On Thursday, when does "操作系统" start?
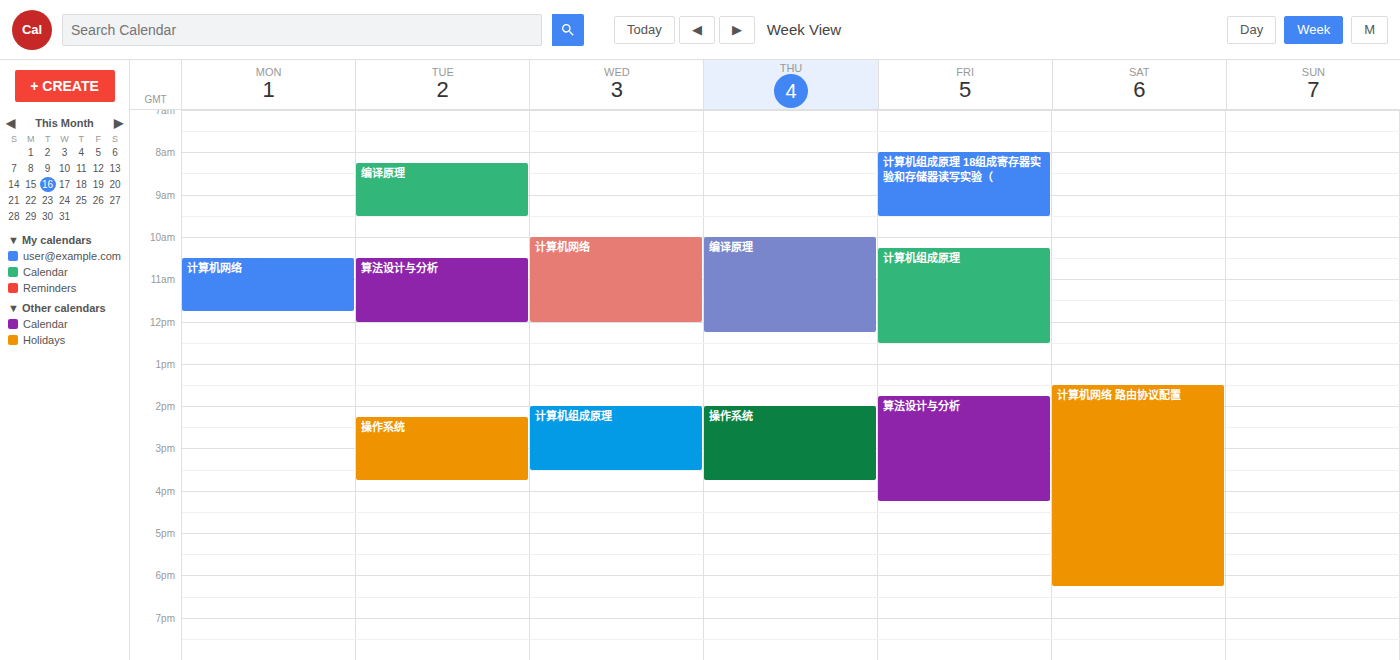
2:00 PM